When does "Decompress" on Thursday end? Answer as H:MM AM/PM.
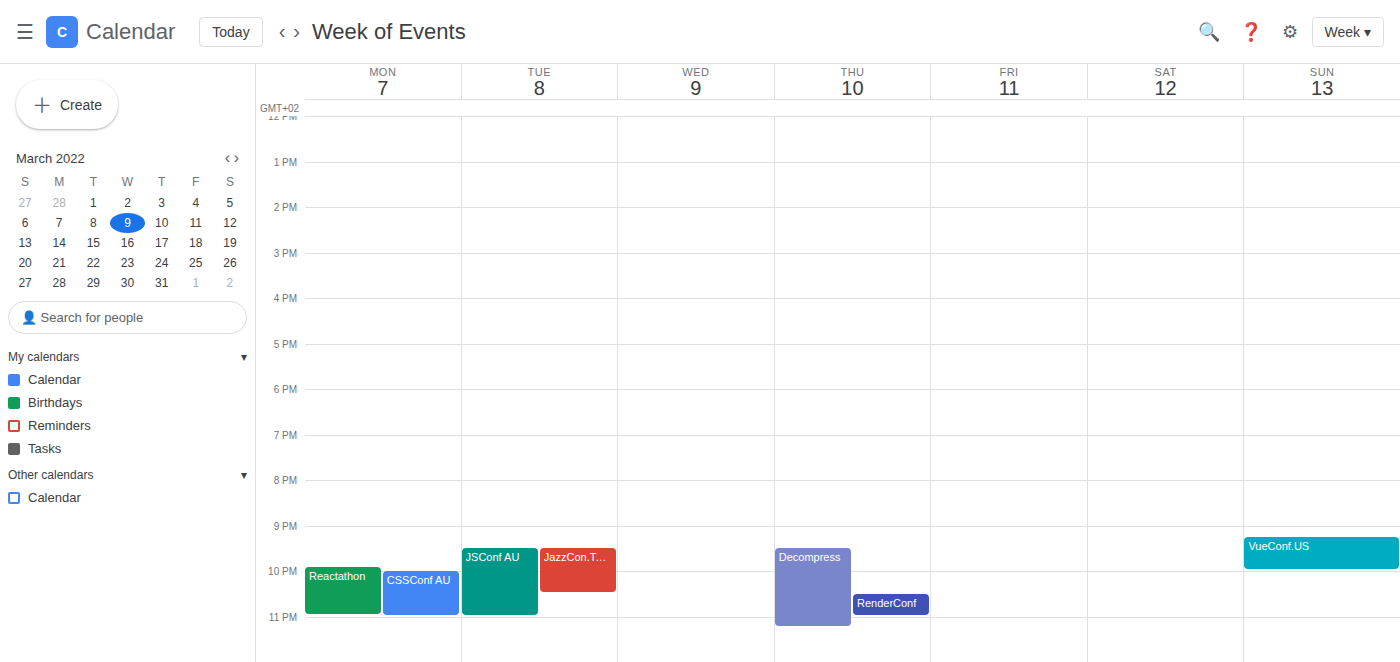
11:15 PM